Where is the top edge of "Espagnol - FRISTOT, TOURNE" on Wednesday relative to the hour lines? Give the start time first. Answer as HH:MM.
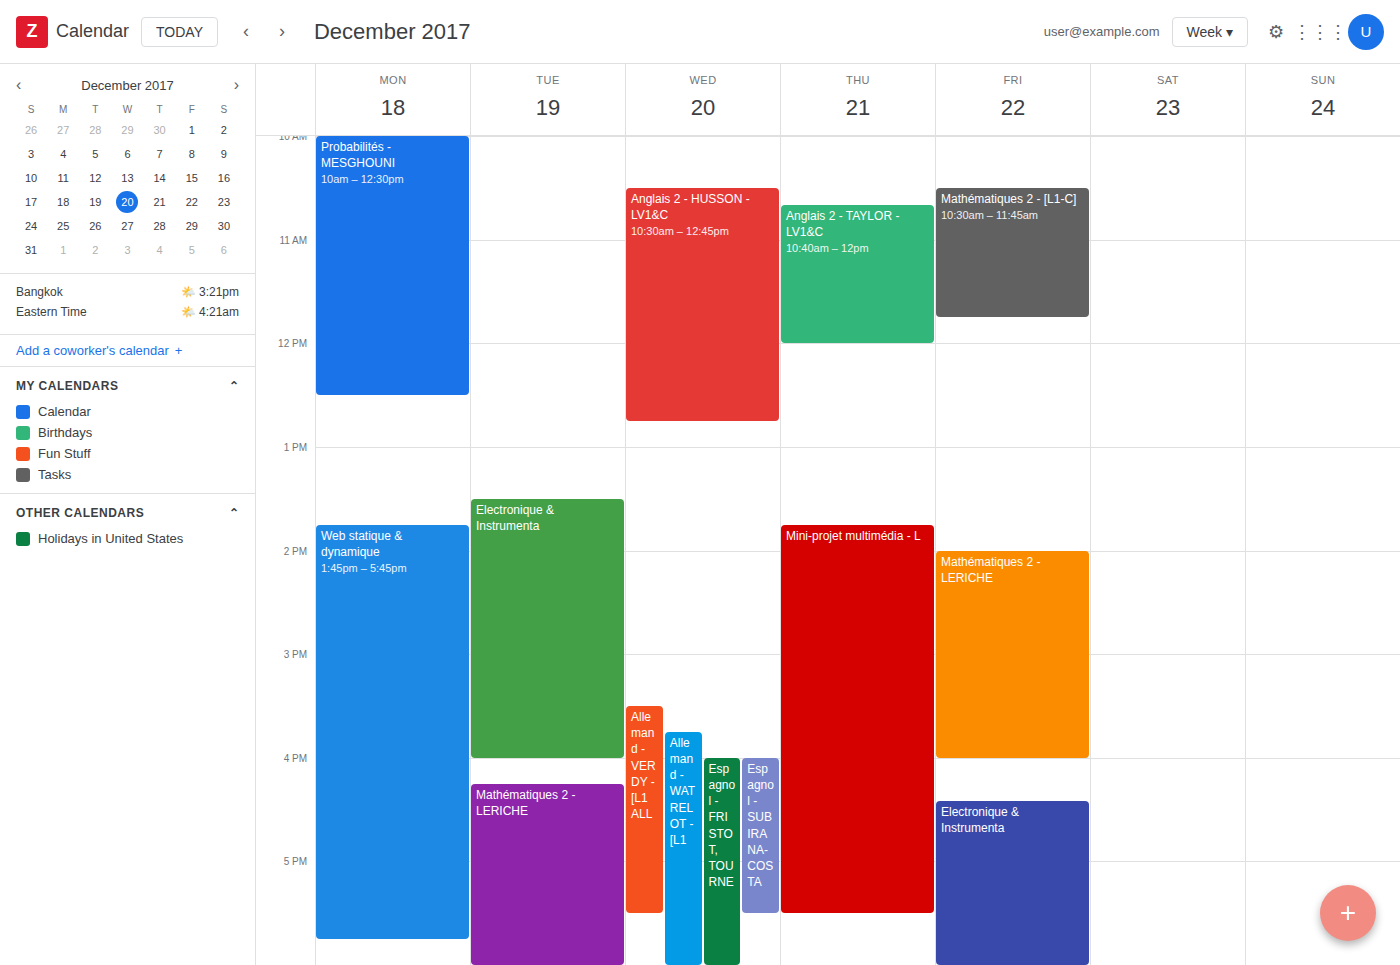
16:00 -- exactly on the 16:00 line.